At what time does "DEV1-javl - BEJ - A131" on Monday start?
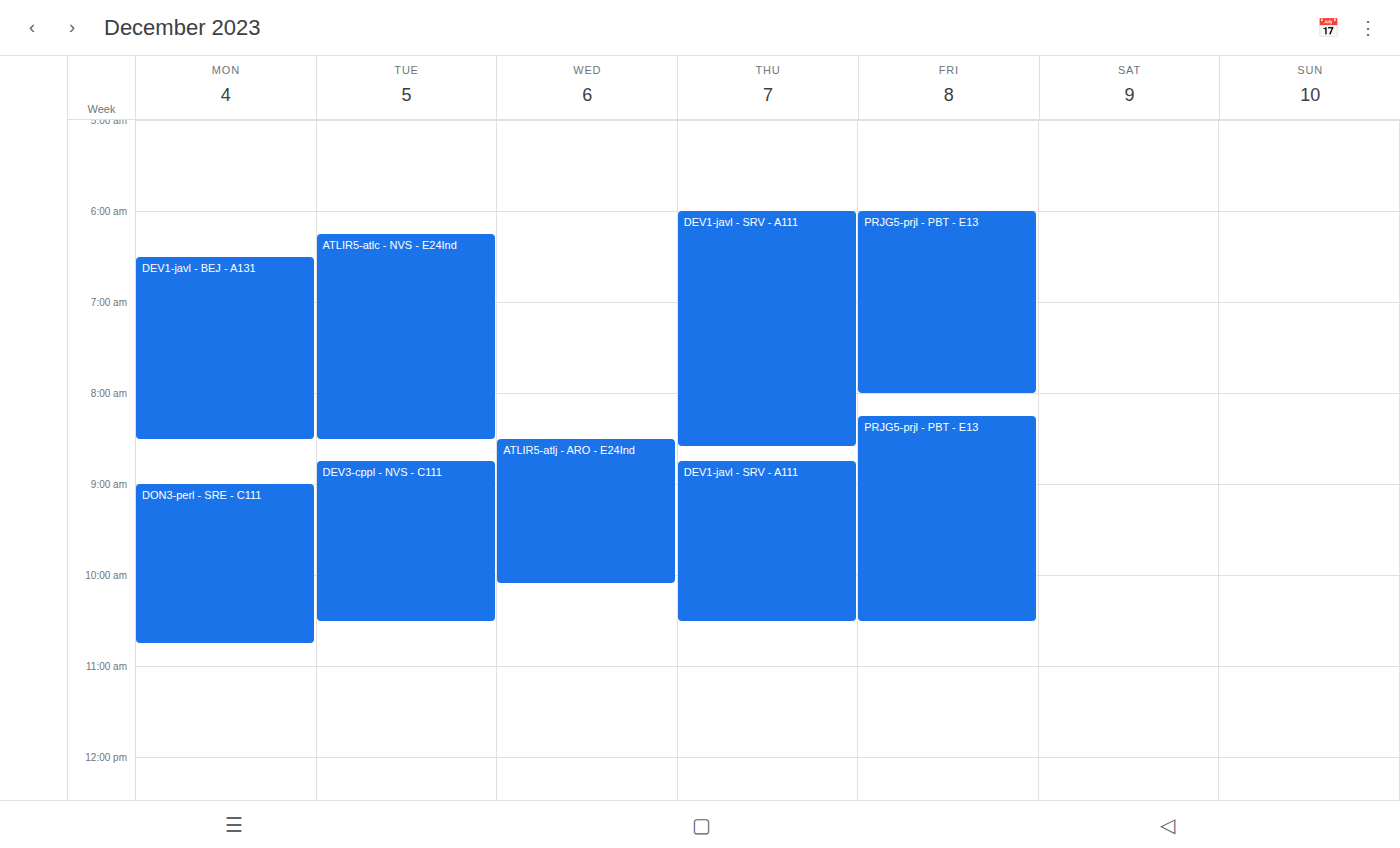
6:30 AM